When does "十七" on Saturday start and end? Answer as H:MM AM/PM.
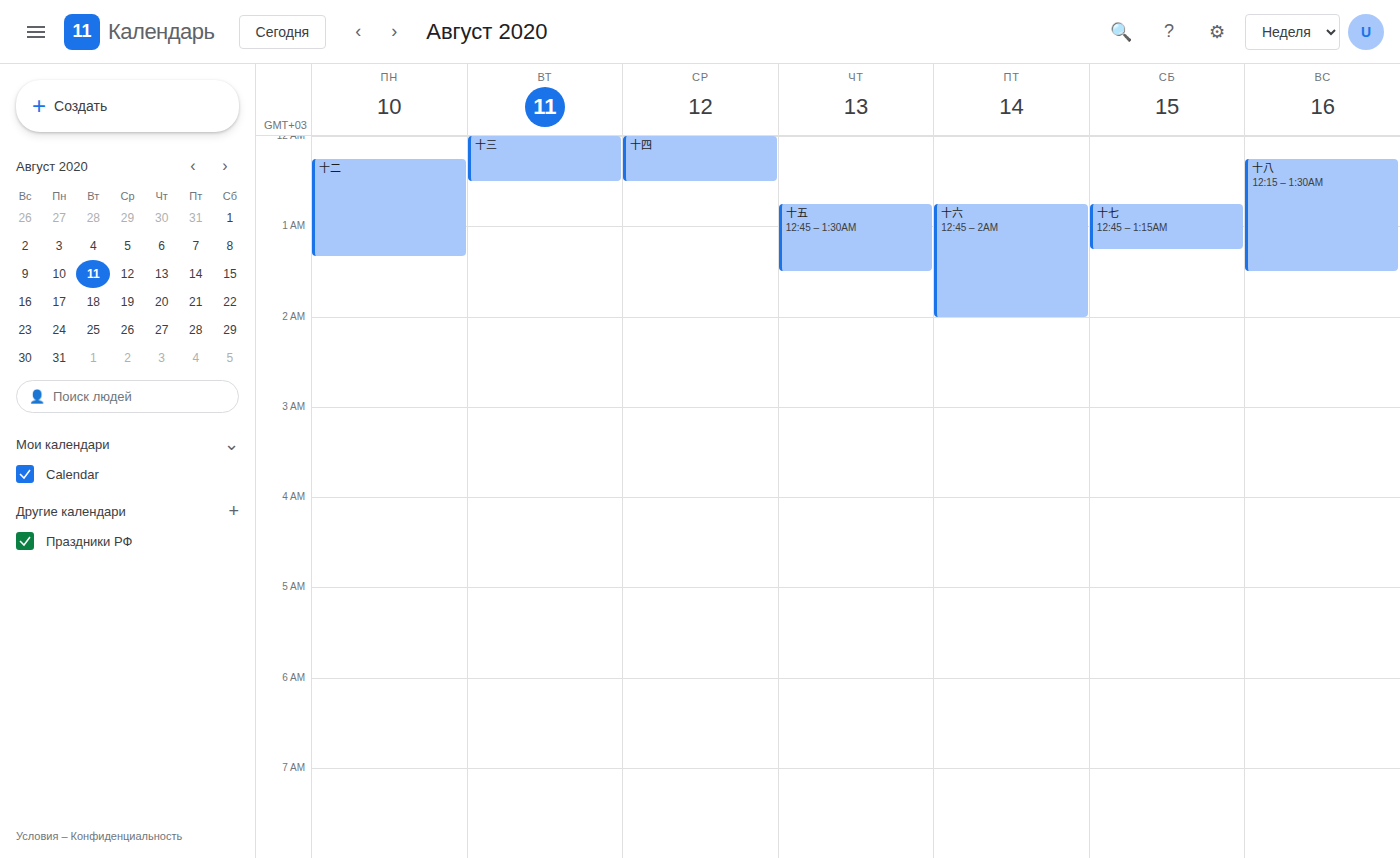
12:45 AM to 1:15 AM